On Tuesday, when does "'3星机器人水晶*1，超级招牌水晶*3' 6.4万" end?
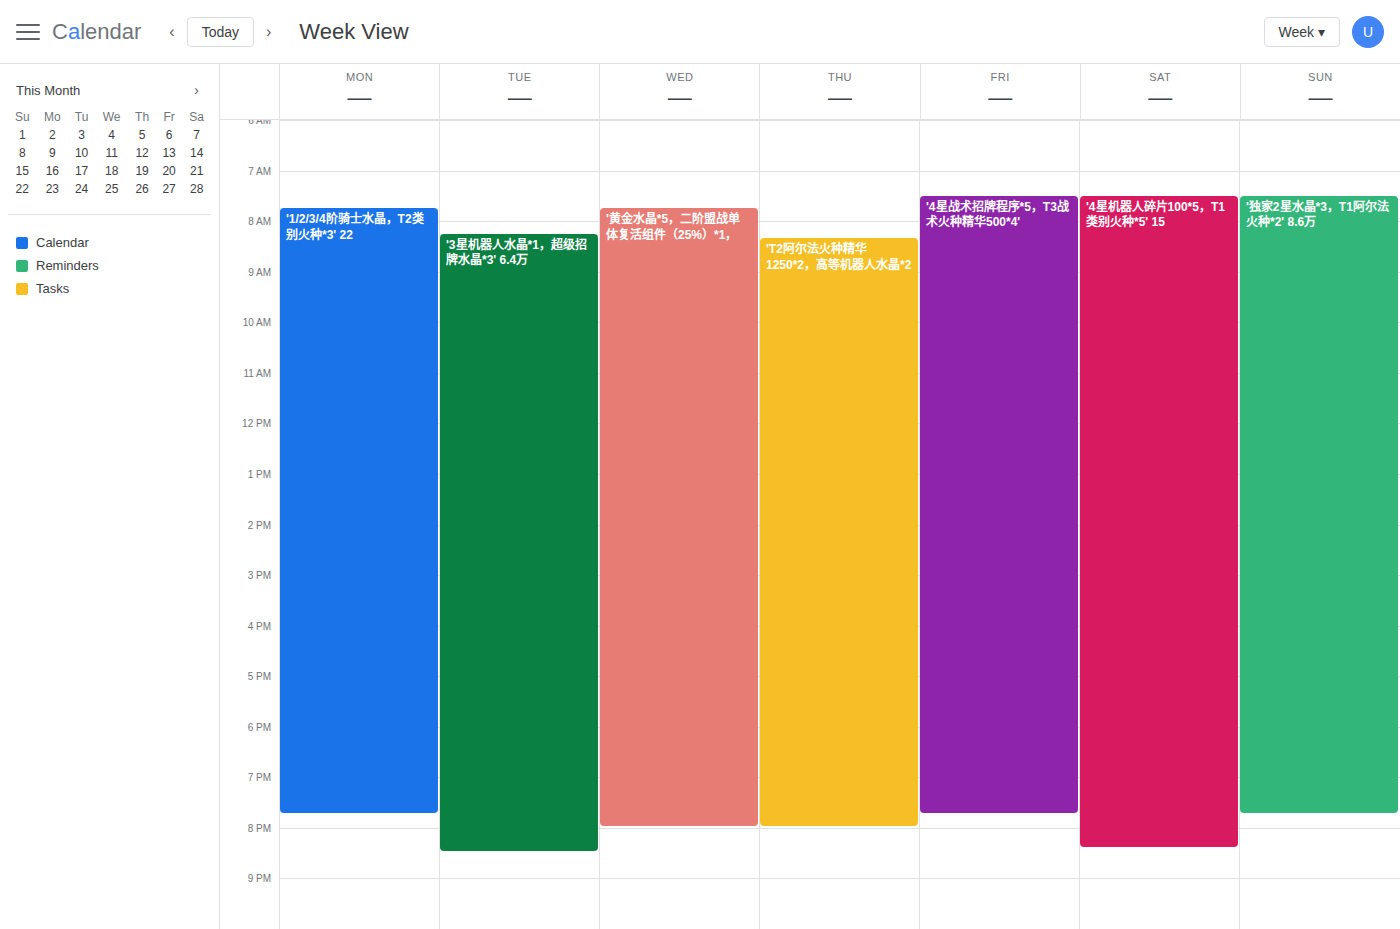
20:30